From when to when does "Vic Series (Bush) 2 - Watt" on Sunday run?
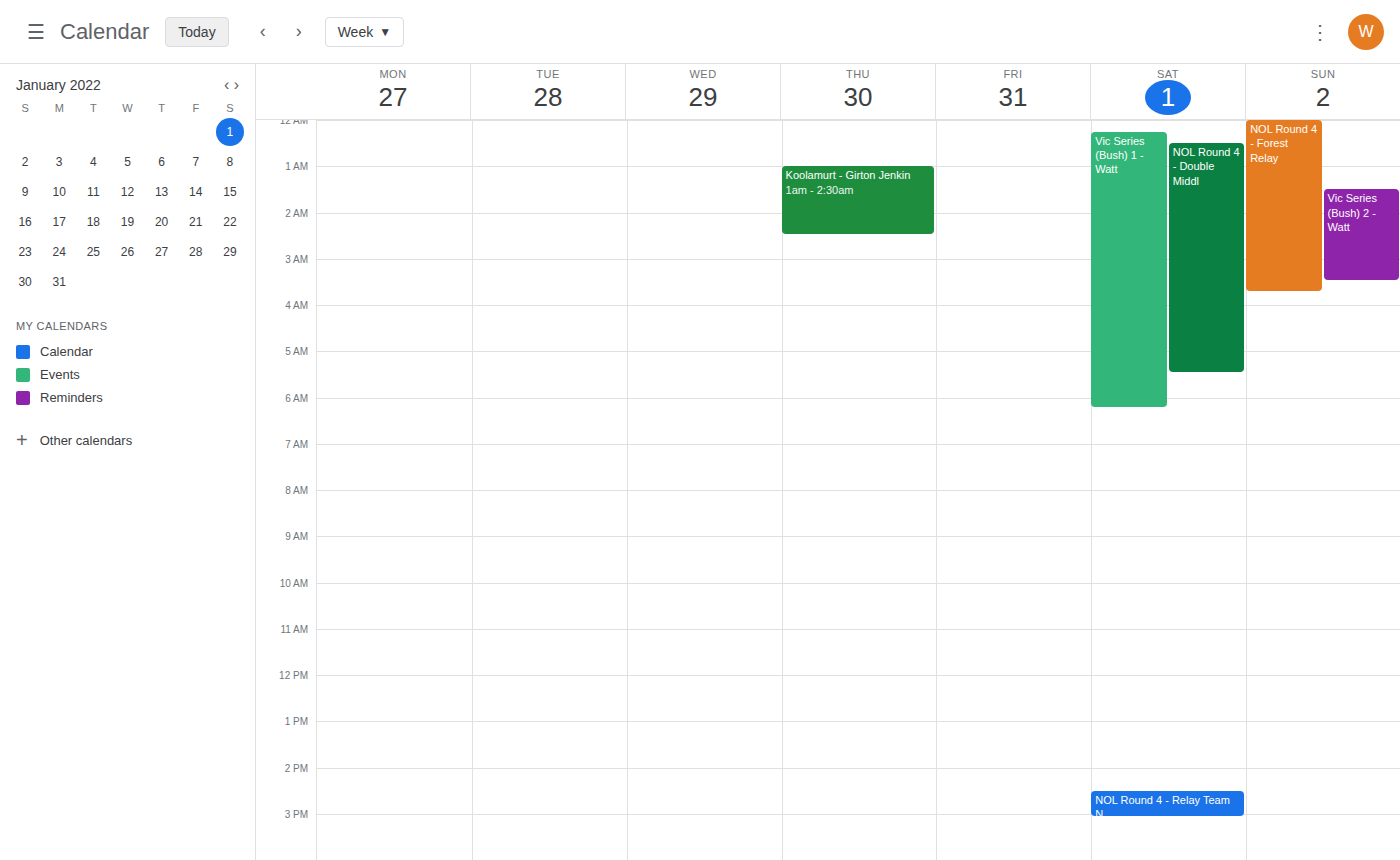
1:30 AM to 3:30 AM